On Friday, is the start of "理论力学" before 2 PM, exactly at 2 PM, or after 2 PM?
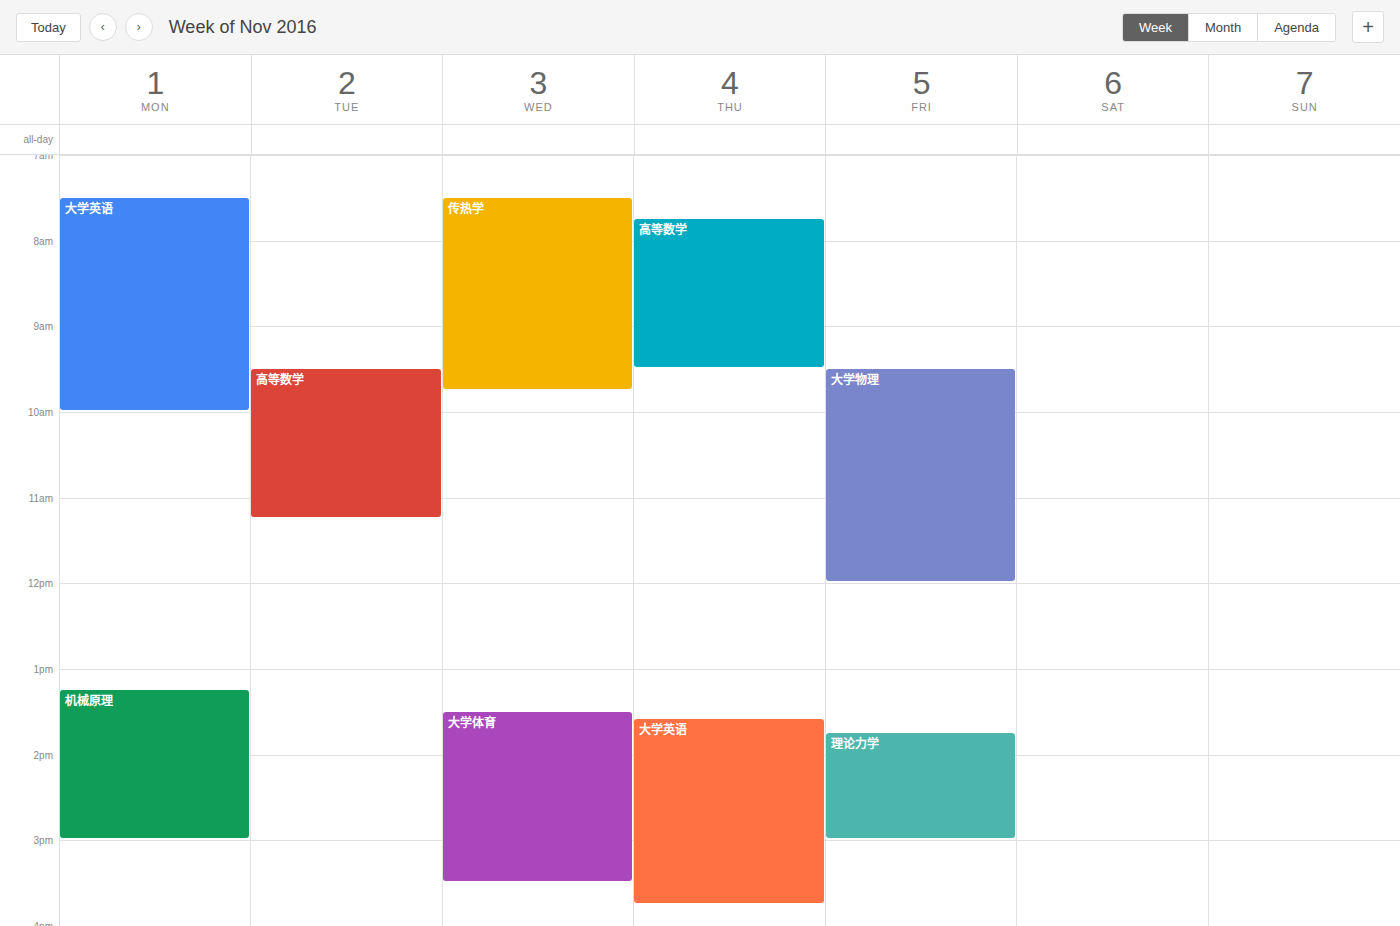
1:45 PM -- before 2 PM, 15 minutes above the 2 PM line.